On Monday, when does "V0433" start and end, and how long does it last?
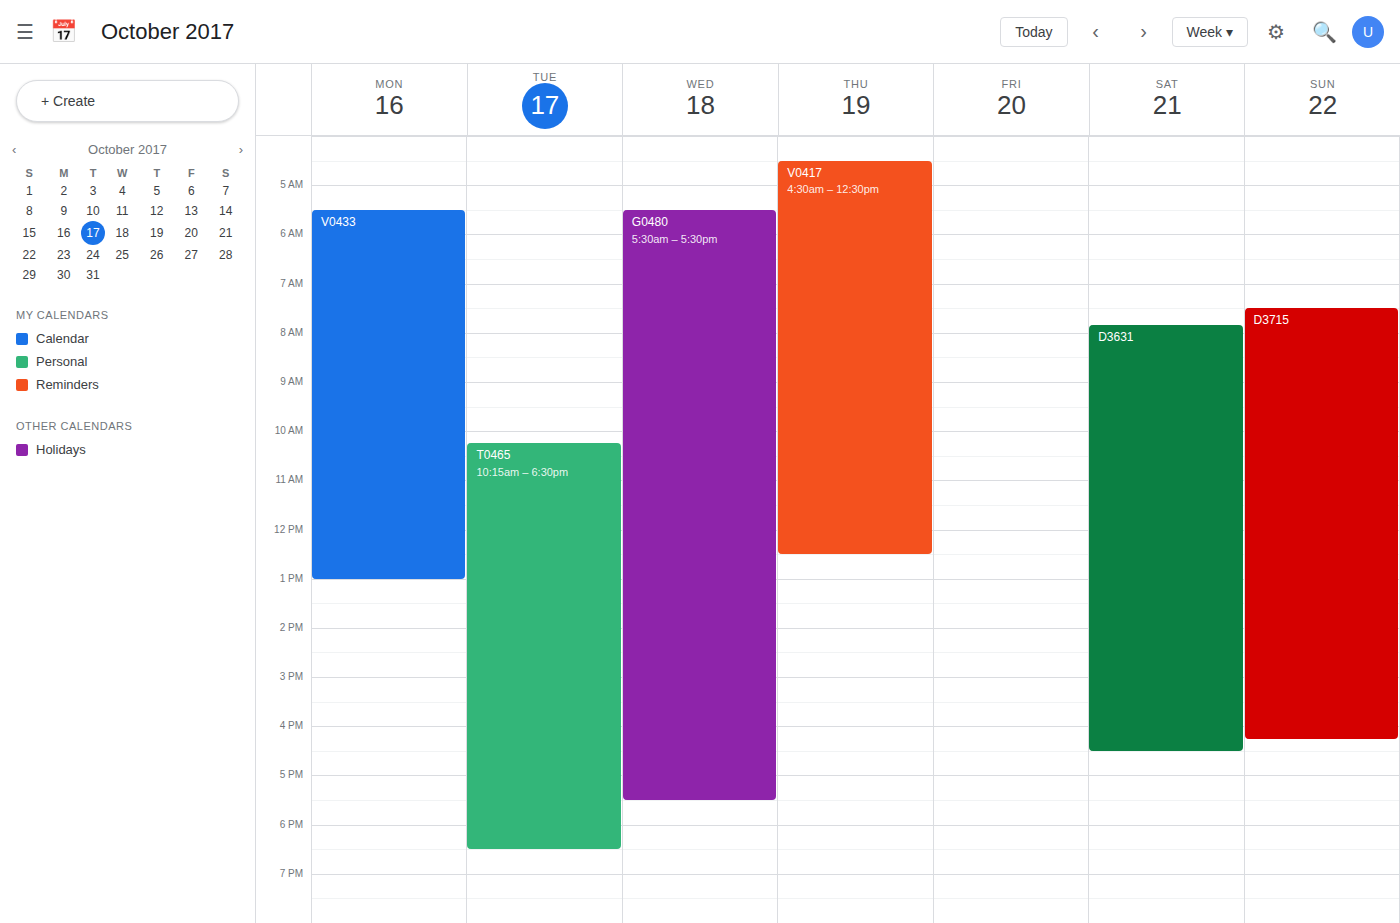
05:30 to 13:00, 7 hours 30 minutes